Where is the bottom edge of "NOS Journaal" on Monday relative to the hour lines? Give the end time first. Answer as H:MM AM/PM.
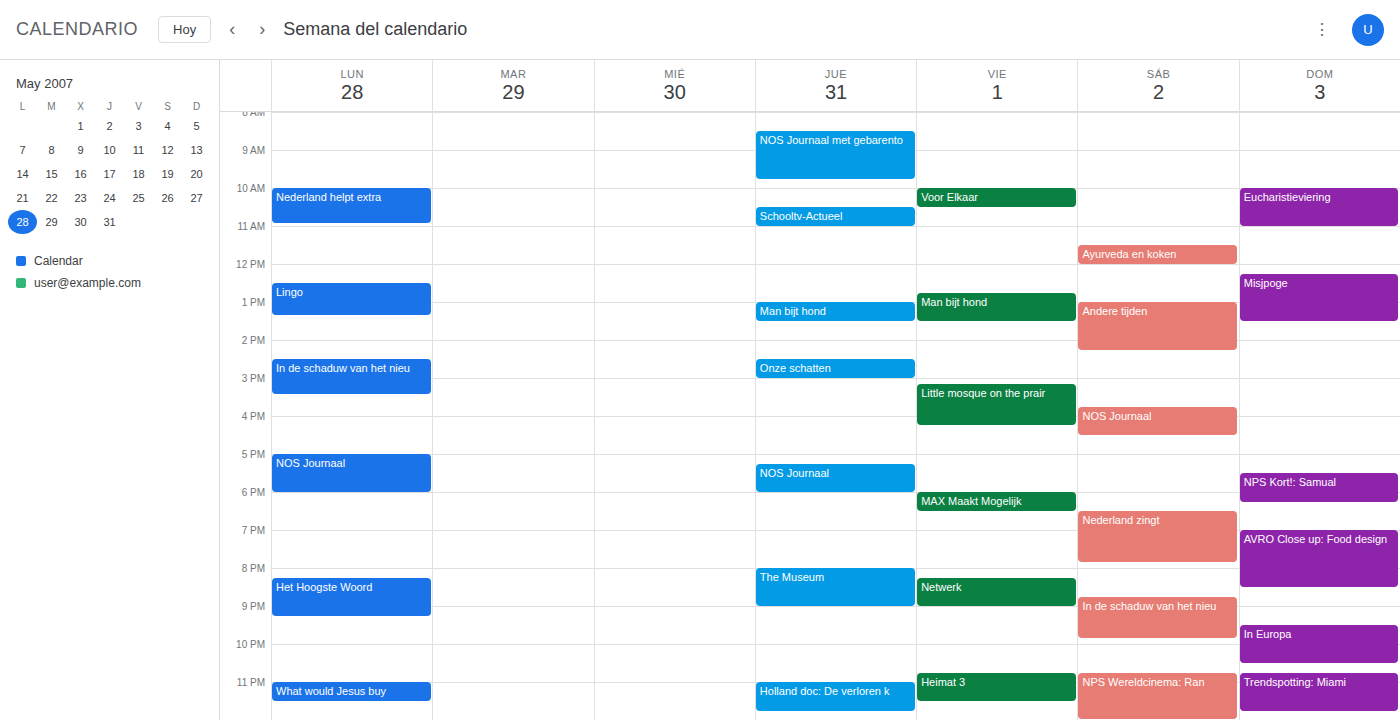
6:00 PM -- exactly on the 6 PM line.